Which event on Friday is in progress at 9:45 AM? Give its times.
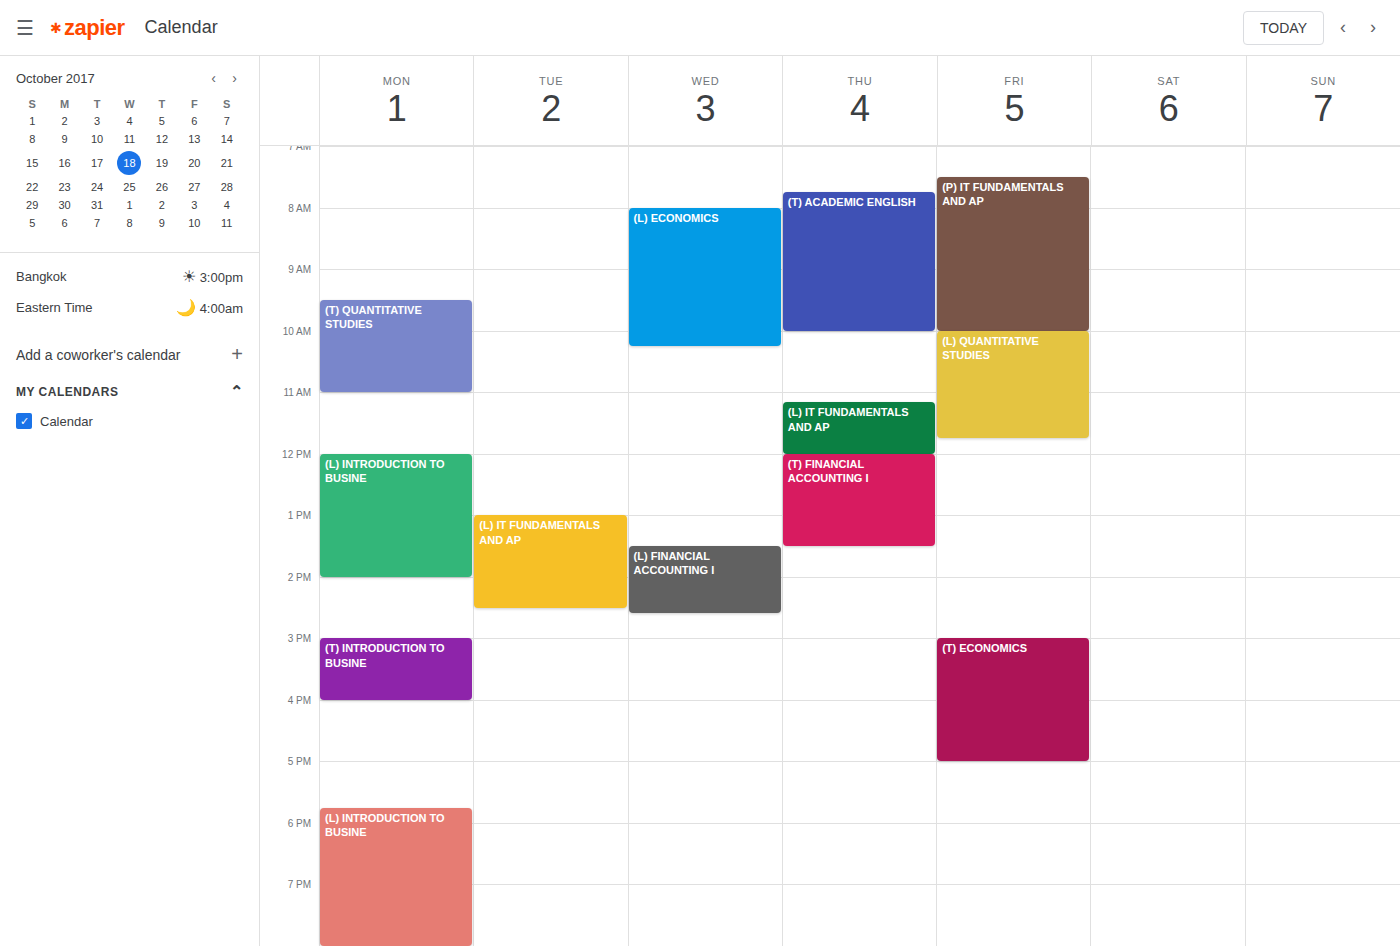
"(P) IT FUNDAMENTALS AND AP", 7:30 AM to 10:00 AM